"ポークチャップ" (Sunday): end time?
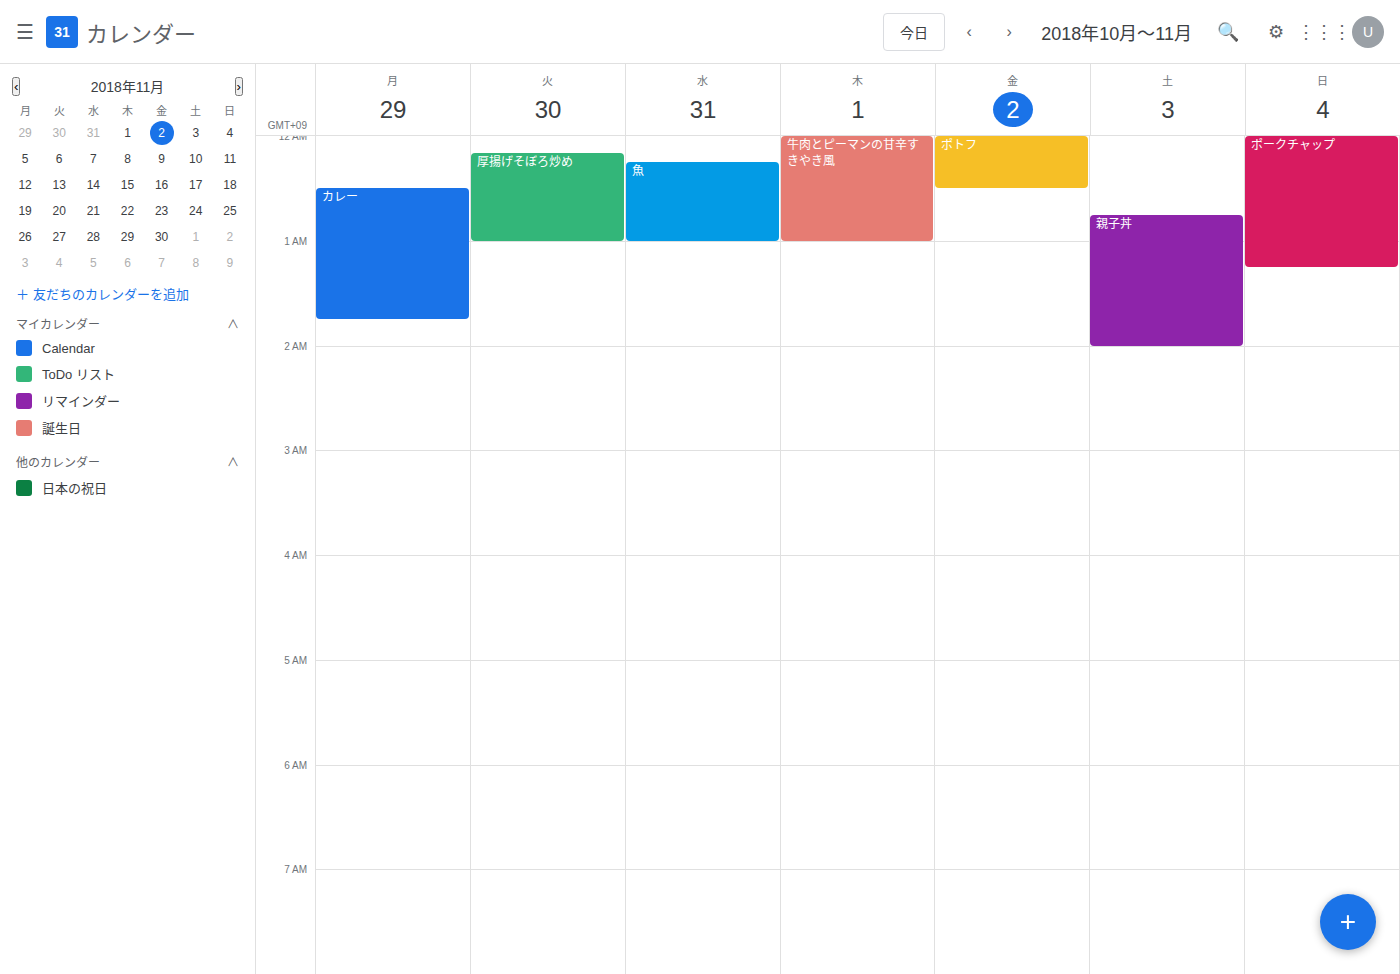
1:15 AM